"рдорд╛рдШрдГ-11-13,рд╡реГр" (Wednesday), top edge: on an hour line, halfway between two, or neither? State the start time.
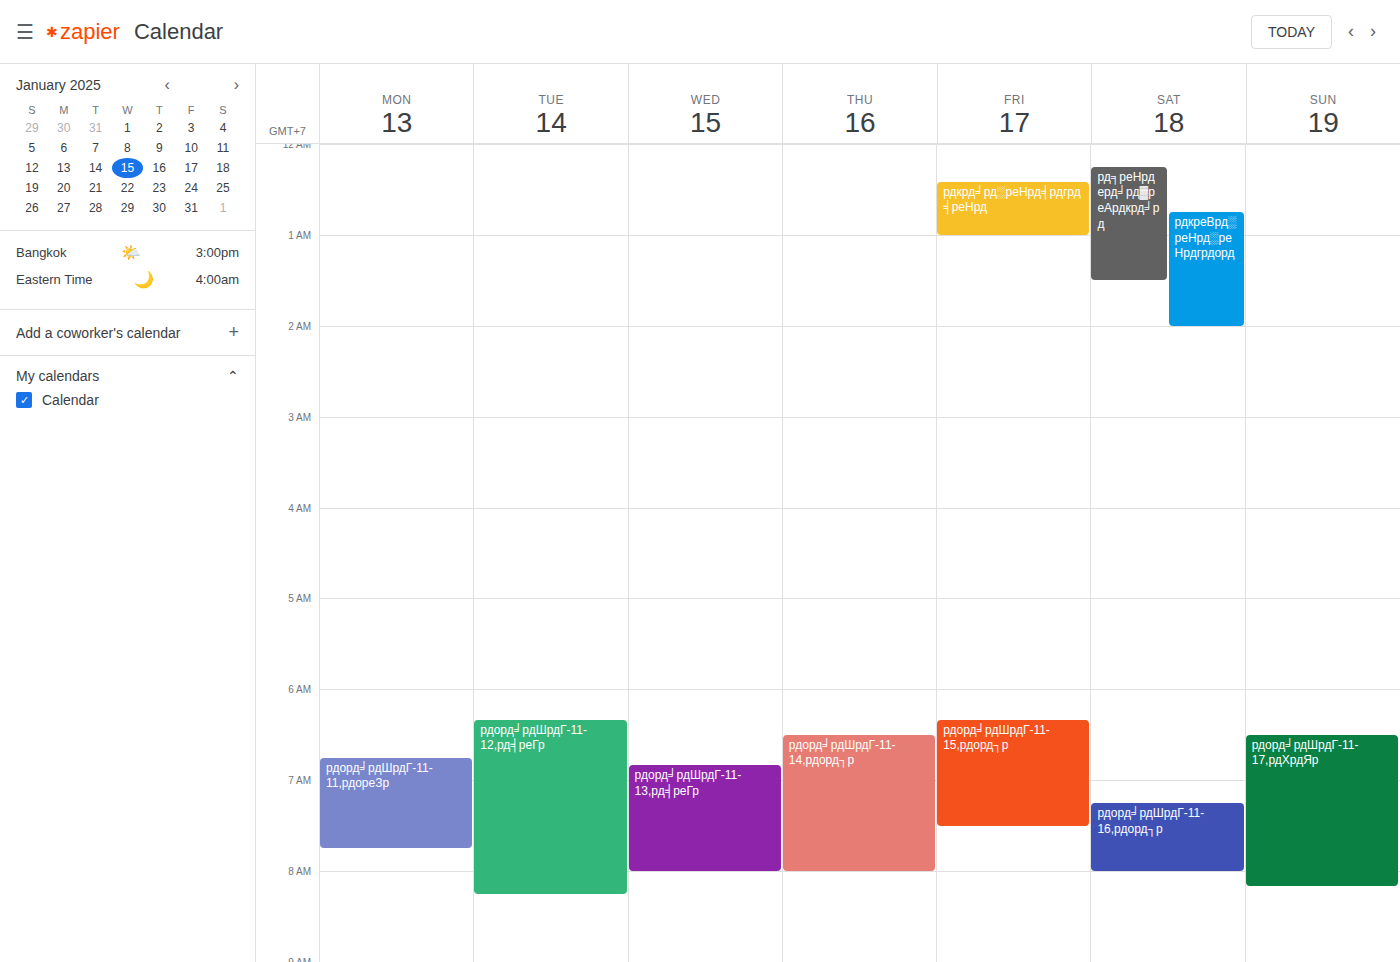
6:50 AM -- neither: 50 minutes below the 6 AM line and 10 minutes above the 7 AM line.